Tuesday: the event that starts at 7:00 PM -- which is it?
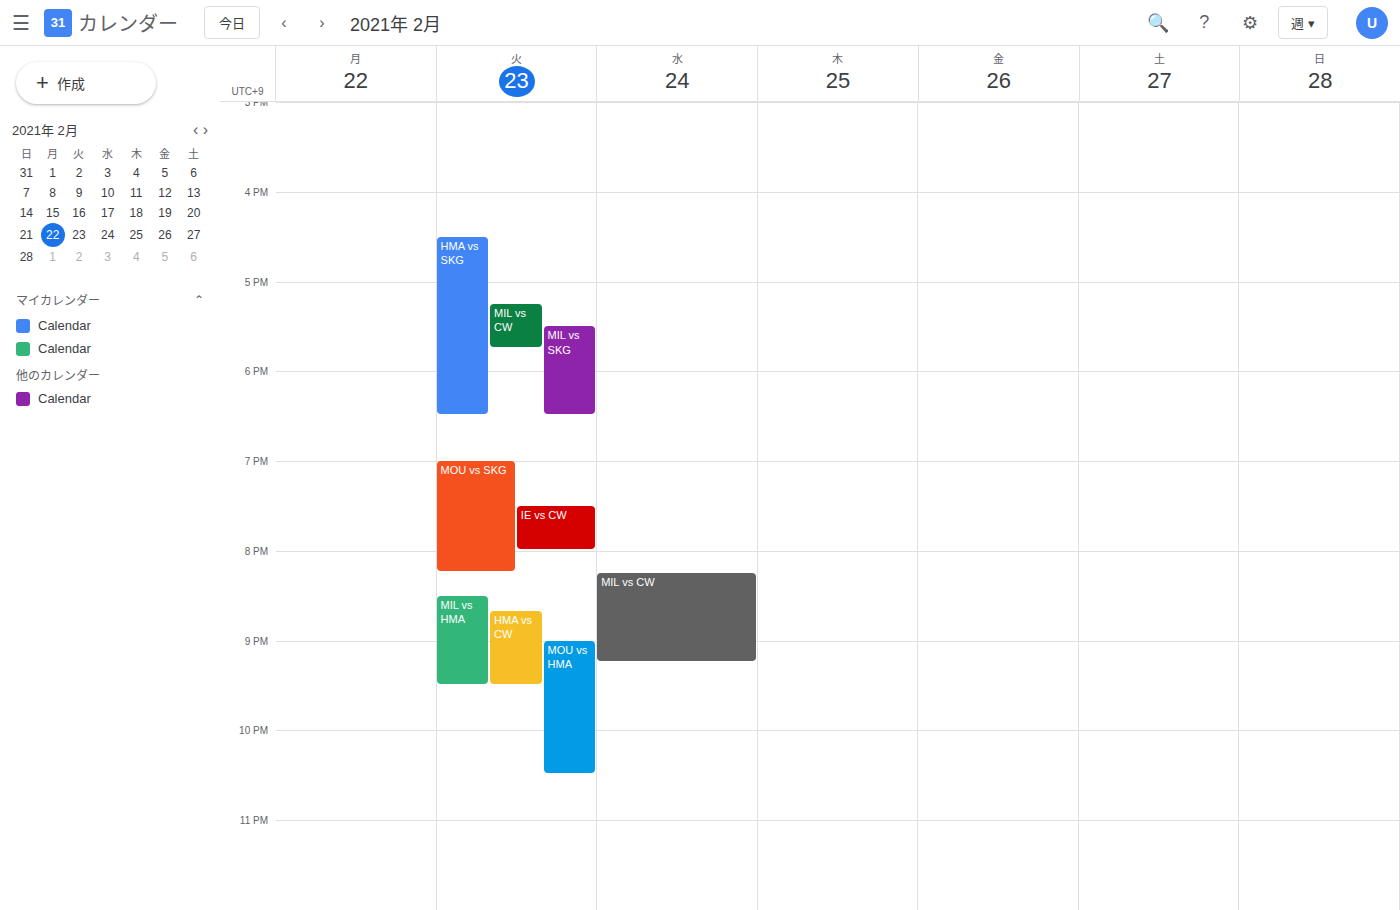
"MOU vs SKG"